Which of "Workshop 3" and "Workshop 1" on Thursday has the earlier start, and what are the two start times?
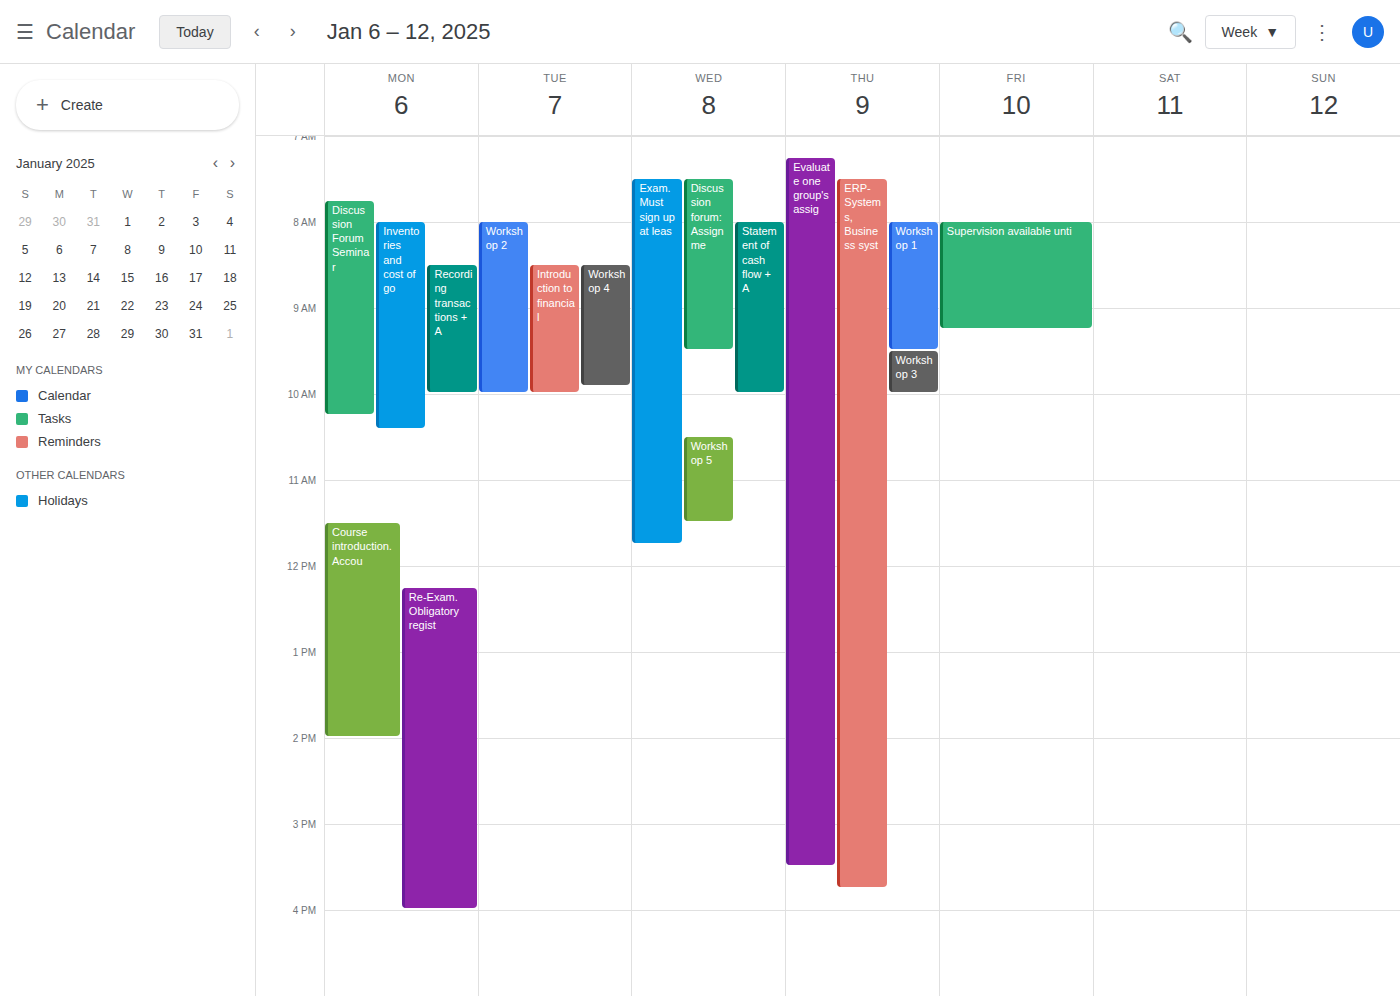
"Workshop 1" 8:00 AM; "Workshop 3" 9:30 AM.